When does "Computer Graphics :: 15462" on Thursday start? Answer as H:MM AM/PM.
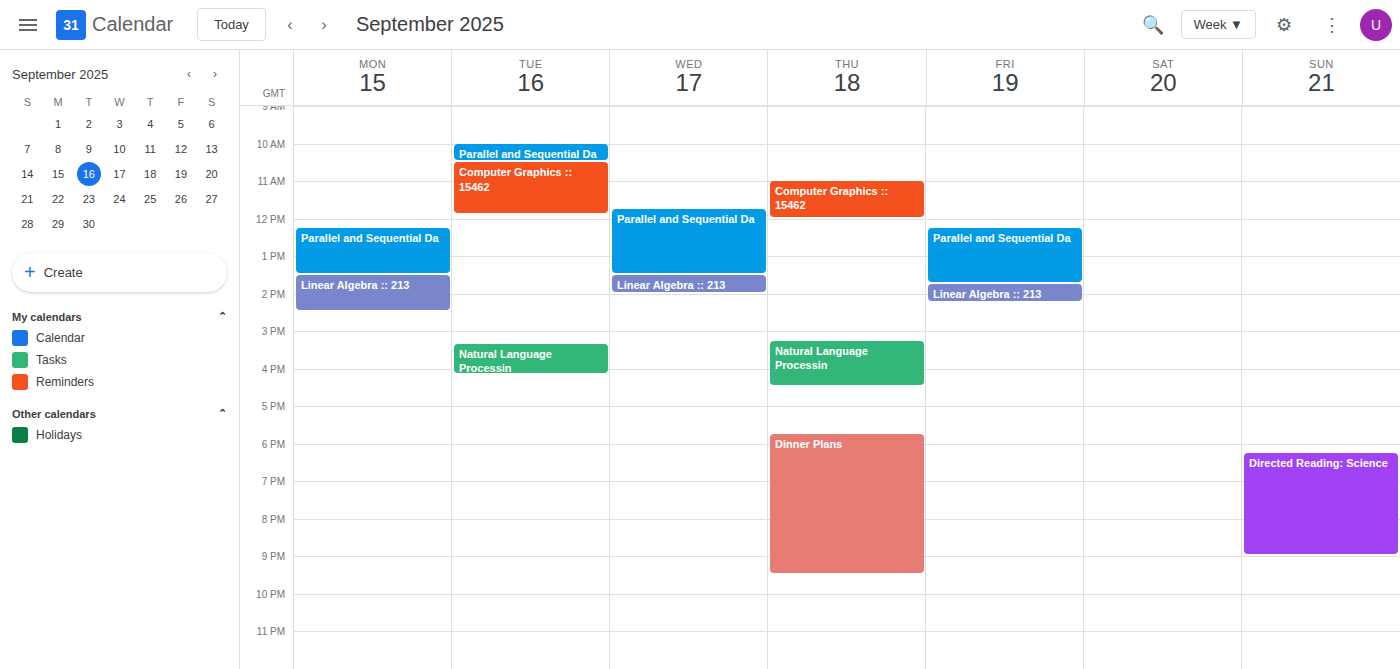
11:00 AM